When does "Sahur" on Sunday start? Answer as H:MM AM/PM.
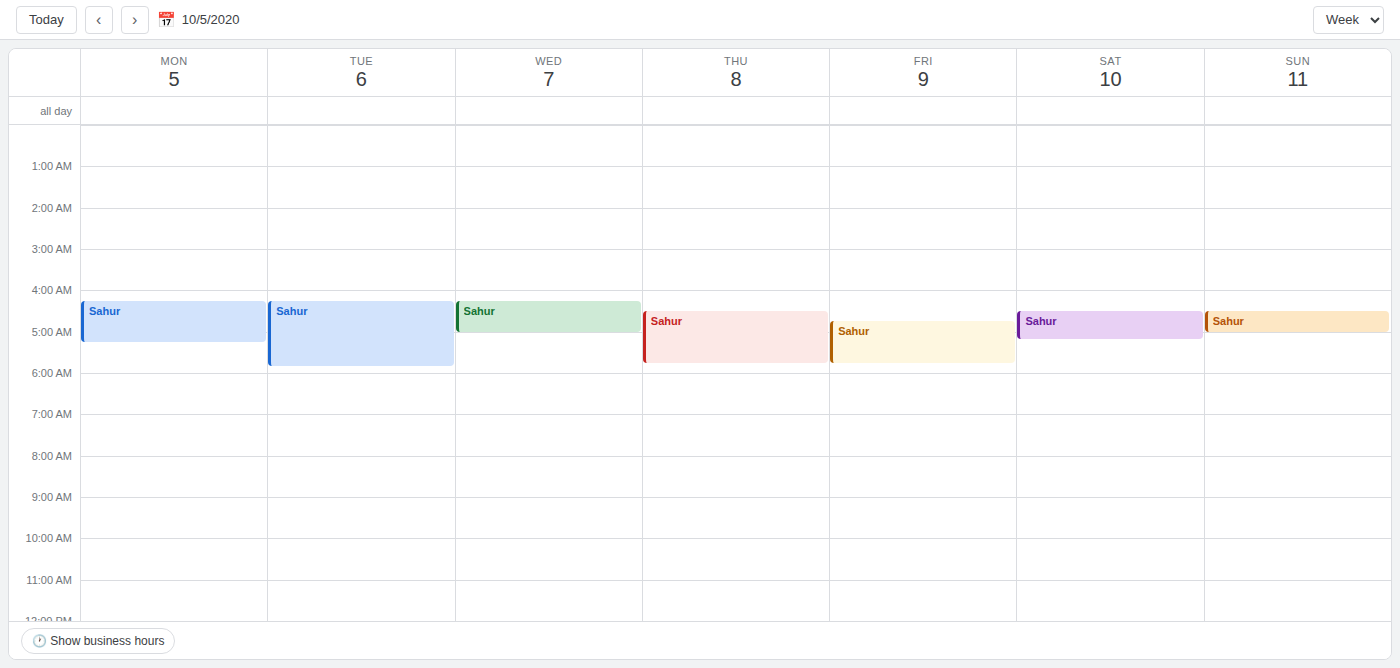
4:30 AM